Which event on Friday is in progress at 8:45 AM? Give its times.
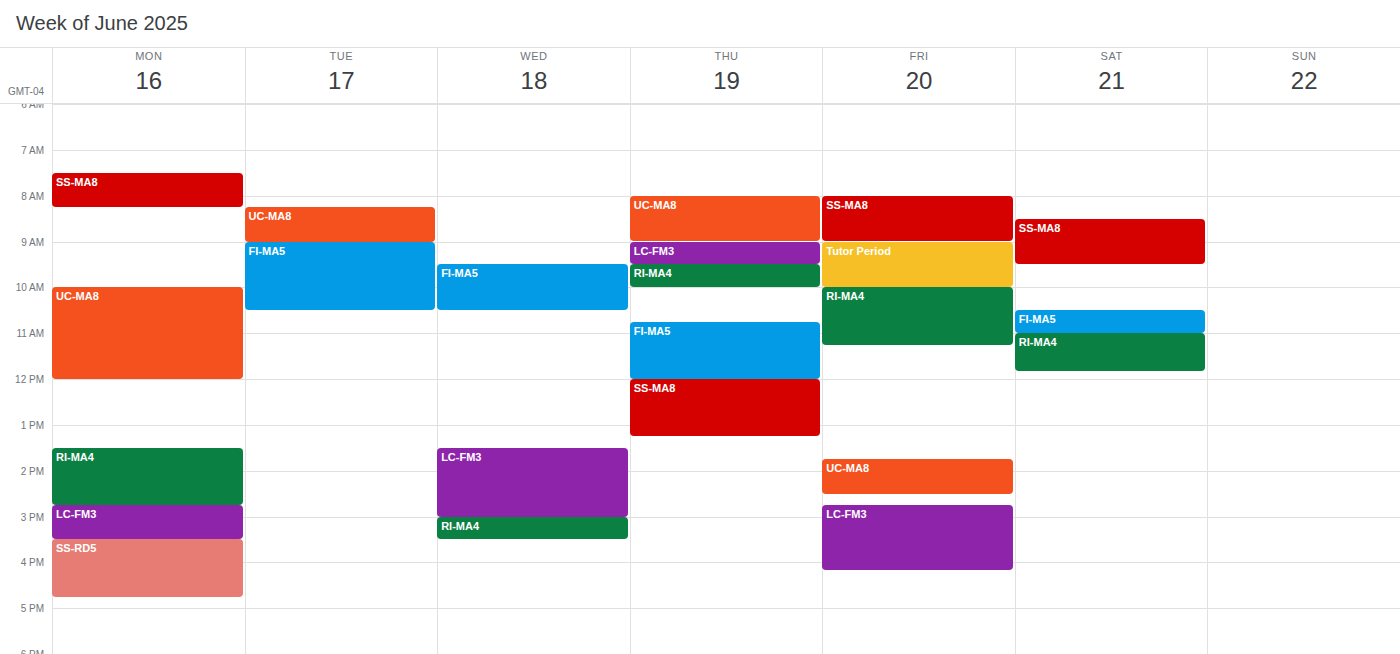
"SS-MA8", 8:00 AM to 9:00 AM